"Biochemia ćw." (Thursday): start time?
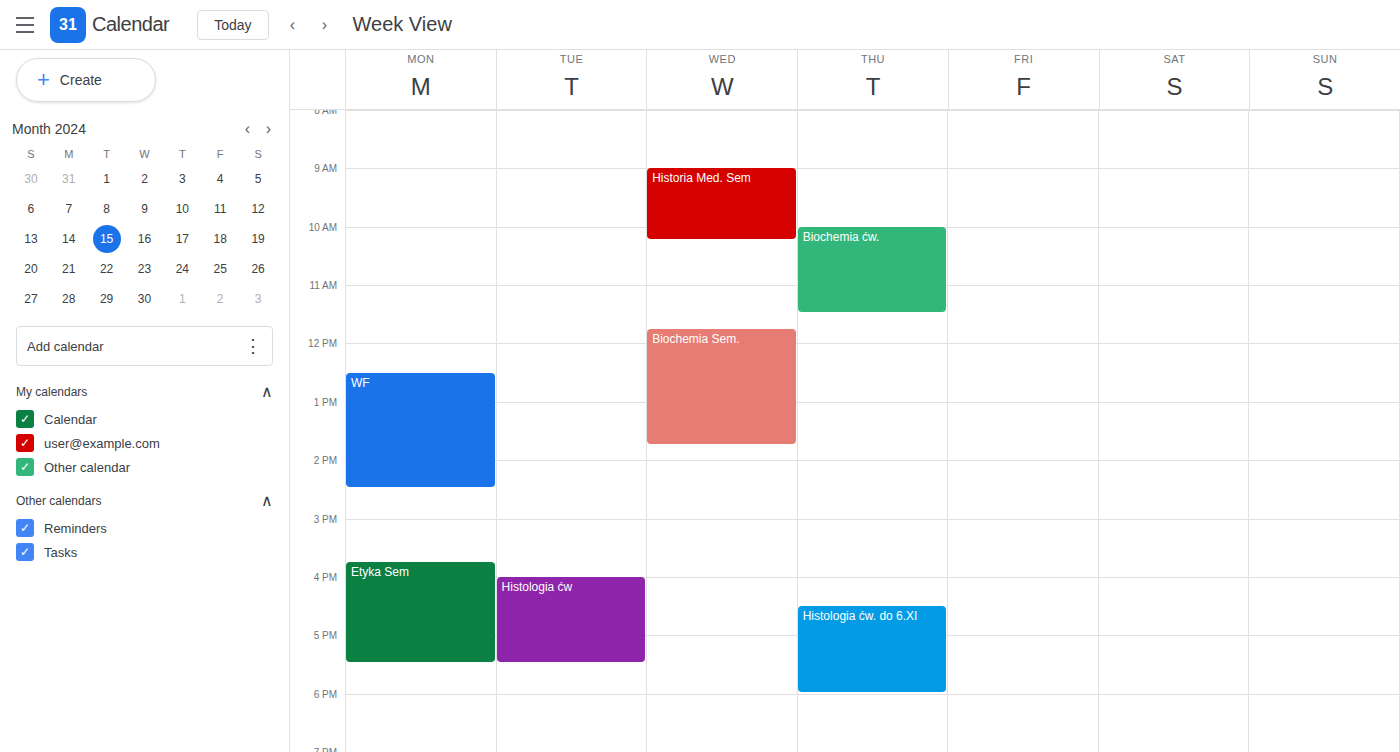
10:00